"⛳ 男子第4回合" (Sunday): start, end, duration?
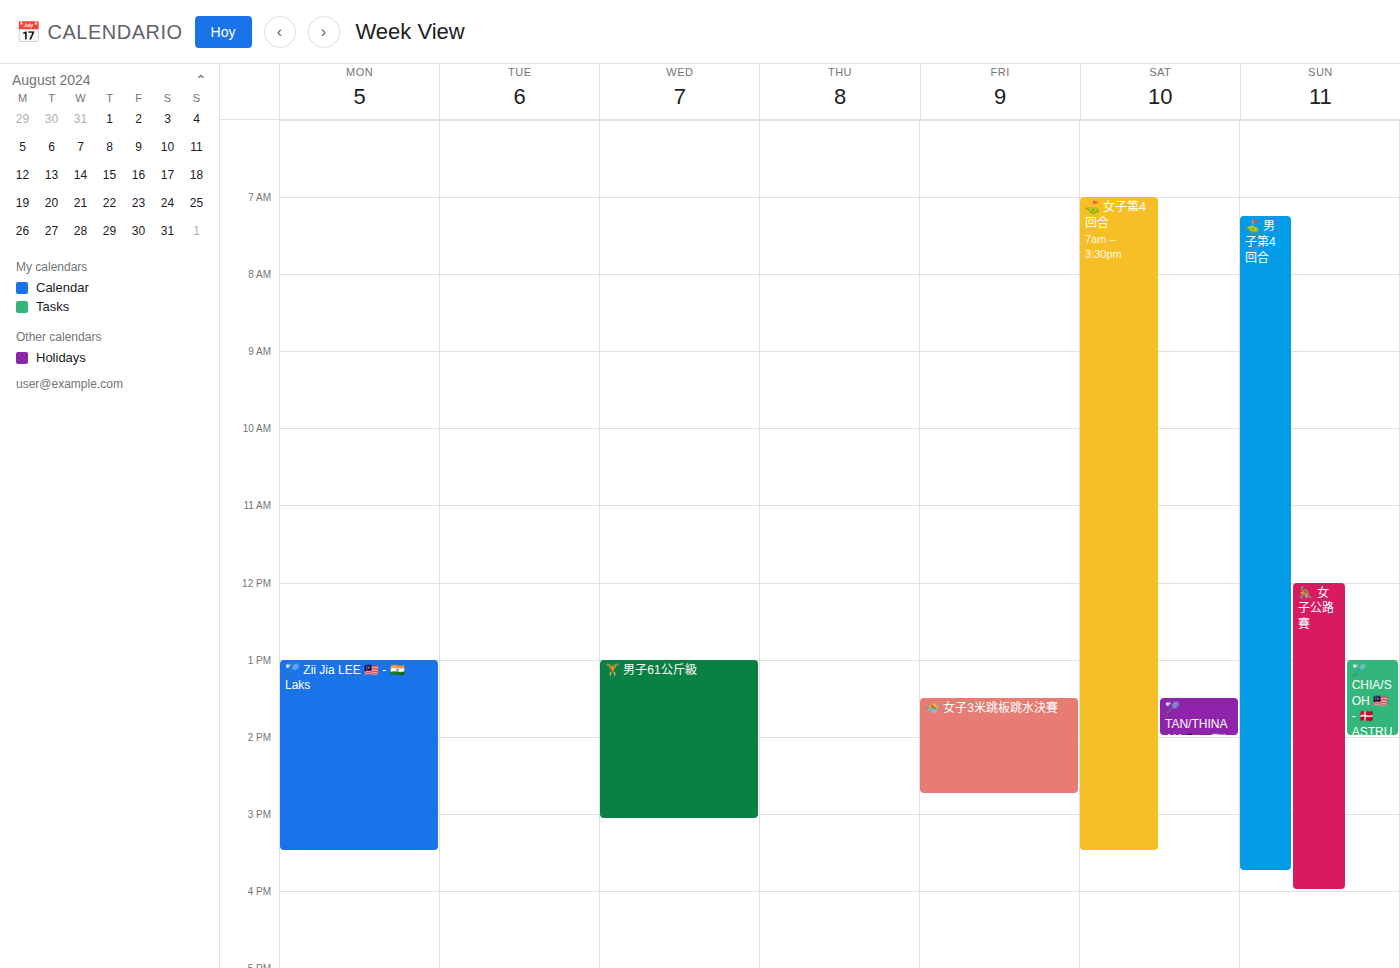
7:15 AM to 3:45 PM, 8 hours 30 minutes